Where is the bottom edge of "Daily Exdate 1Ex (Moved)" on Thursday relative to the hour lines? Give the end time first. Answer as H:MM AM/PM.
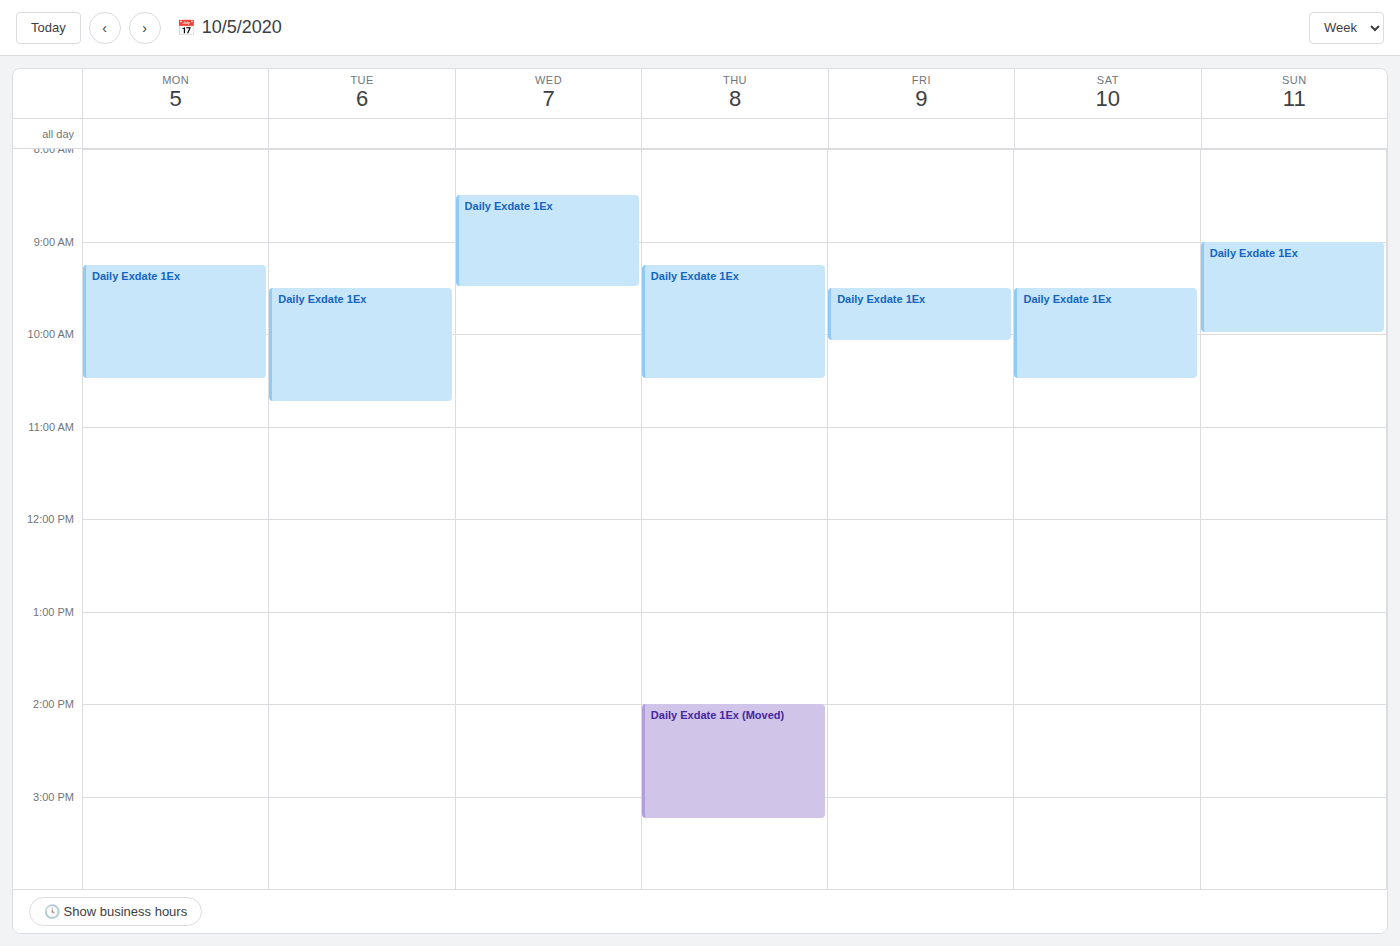
3:15 PM -- neither: a quarter of the way from the 3 PM line to the 4 PM line.